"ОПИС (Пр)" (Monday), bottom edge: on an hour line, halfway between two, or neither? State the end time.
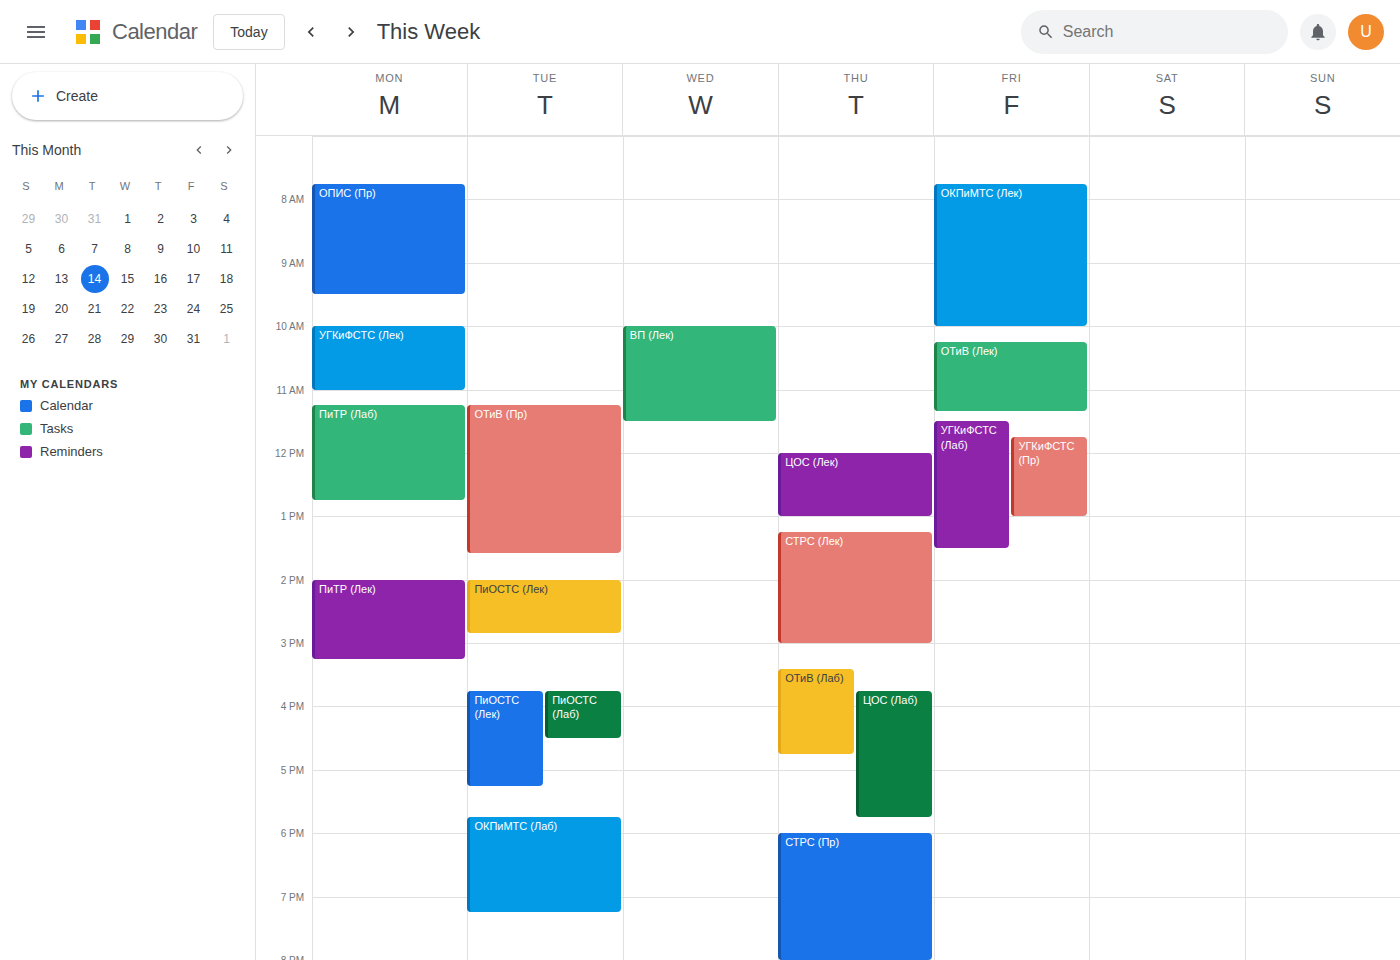
9:30 AM -- halfway between the 9 AM and 10 AM lines.